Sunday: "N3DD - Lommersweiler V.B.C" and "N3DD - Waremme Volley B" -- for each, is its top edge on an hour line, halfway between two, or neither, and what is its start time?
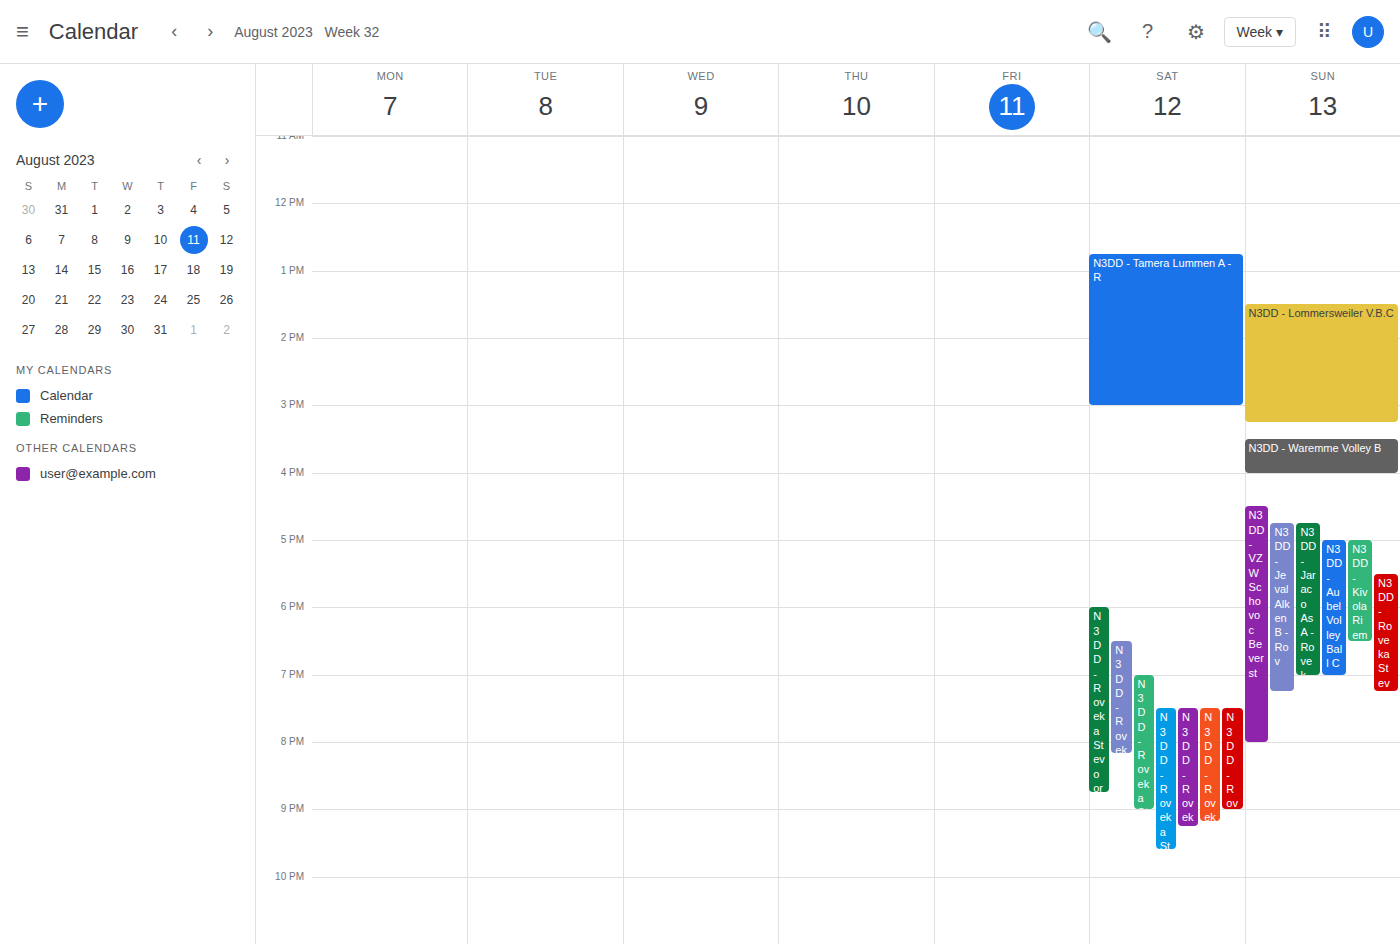
"N3DD - Lommersweiler V.B.C": 1:30 PM, halfway between the 1 PM and 2 PM lines. "N3DD - Waremme Volley B": 3:30 PM, halfway between the 3 PM and 4 PM lines.